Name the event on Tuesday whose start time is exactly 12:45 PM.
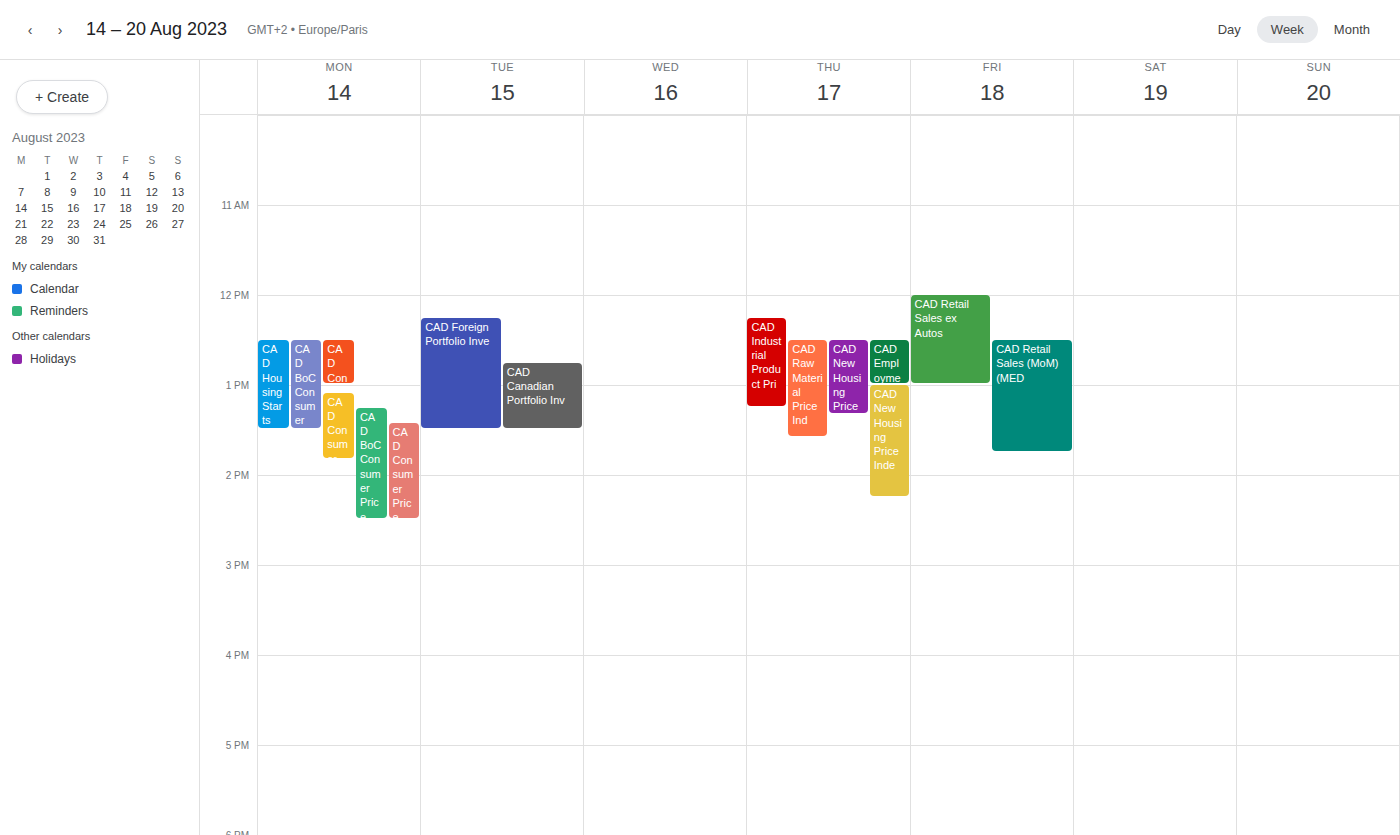
"CAD Canadian Portfolio Inv"